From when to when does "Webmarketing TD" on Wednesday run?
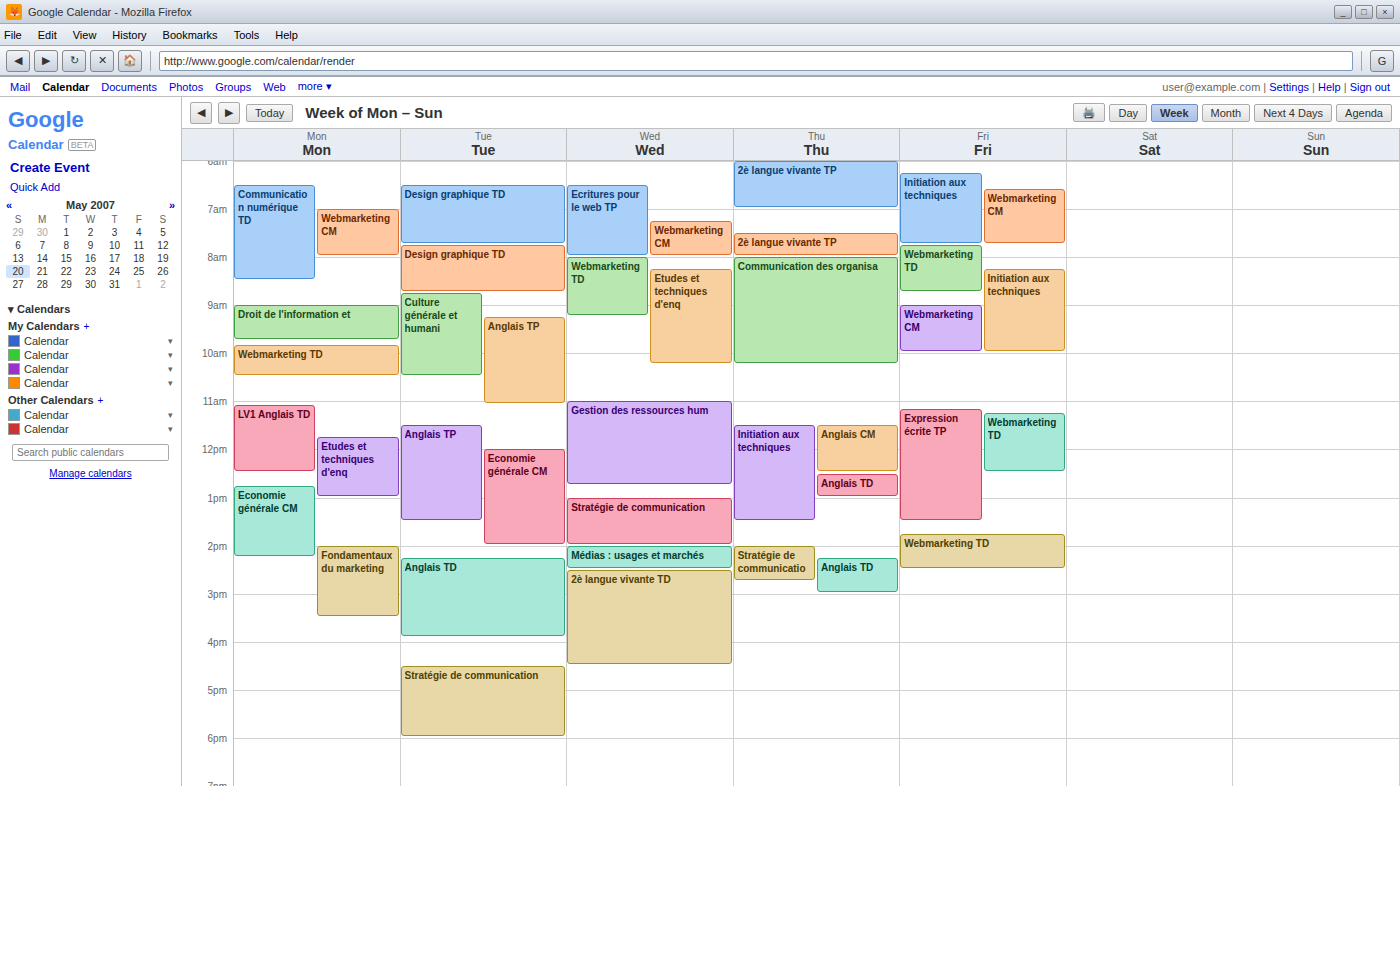
8:00 AM to 9:15 AM